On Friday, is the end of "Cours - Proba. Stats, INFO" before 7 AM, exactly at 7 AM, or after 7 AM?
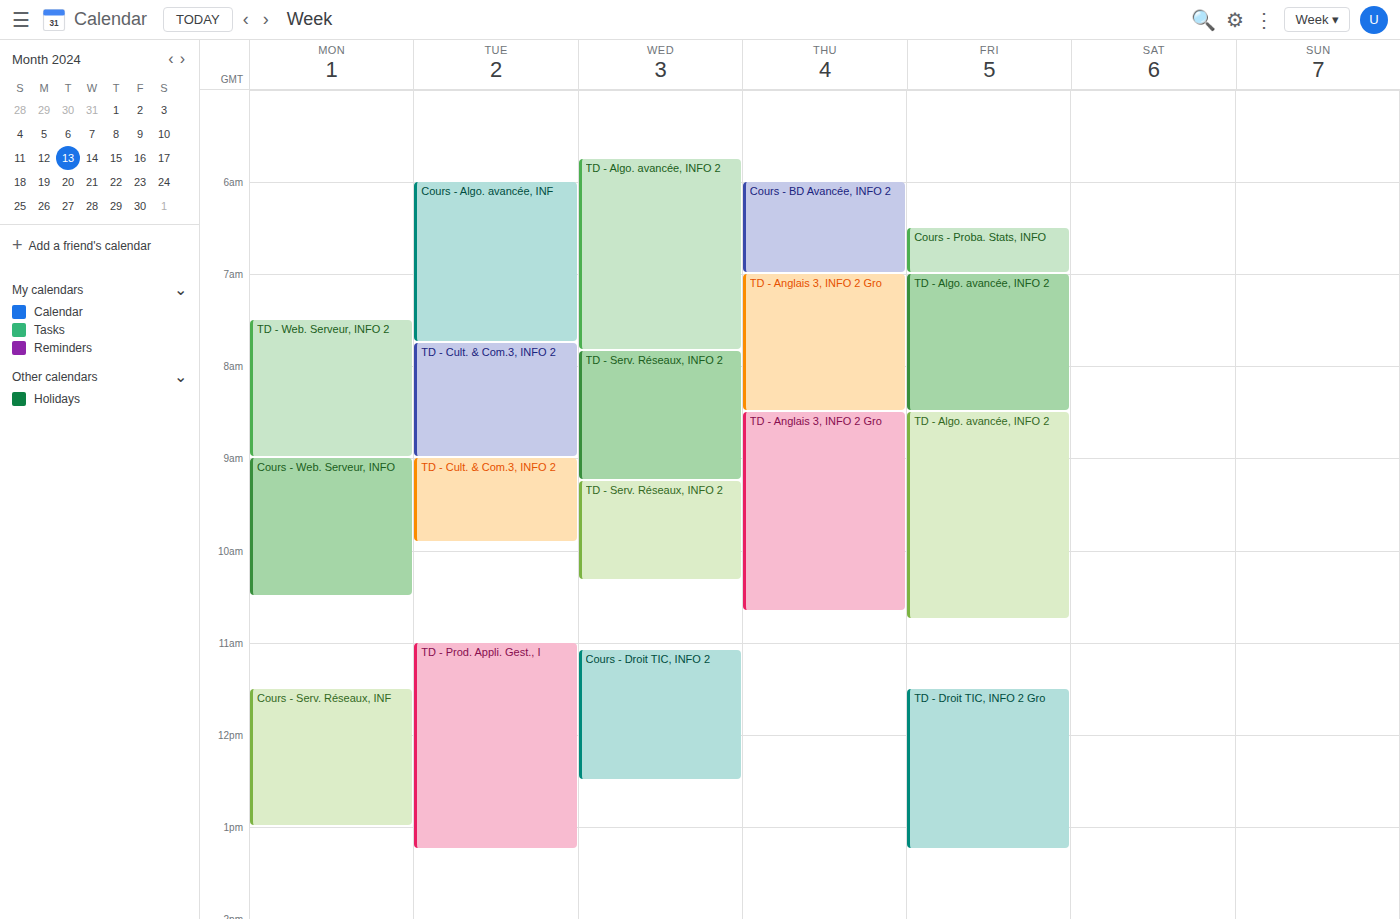
7:00 AM -- exactly at 7 AM, on the 7 AM line.